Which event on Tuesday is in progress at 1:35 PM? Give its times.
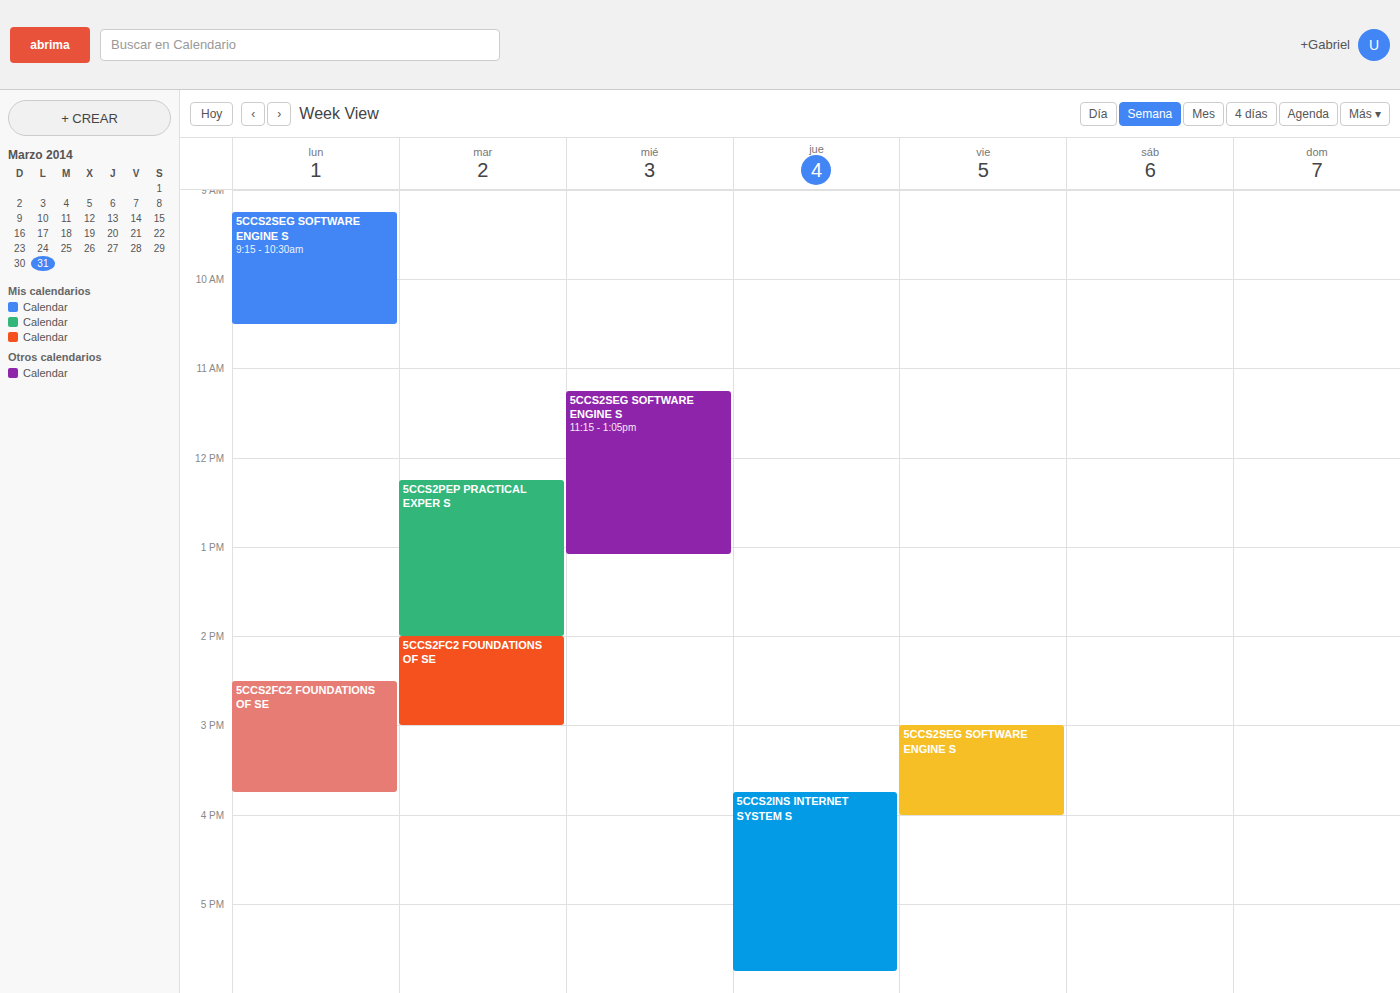
"5CCS2PEP PRACTICAL EXPER S", 12:15 PM to 2:00 PM